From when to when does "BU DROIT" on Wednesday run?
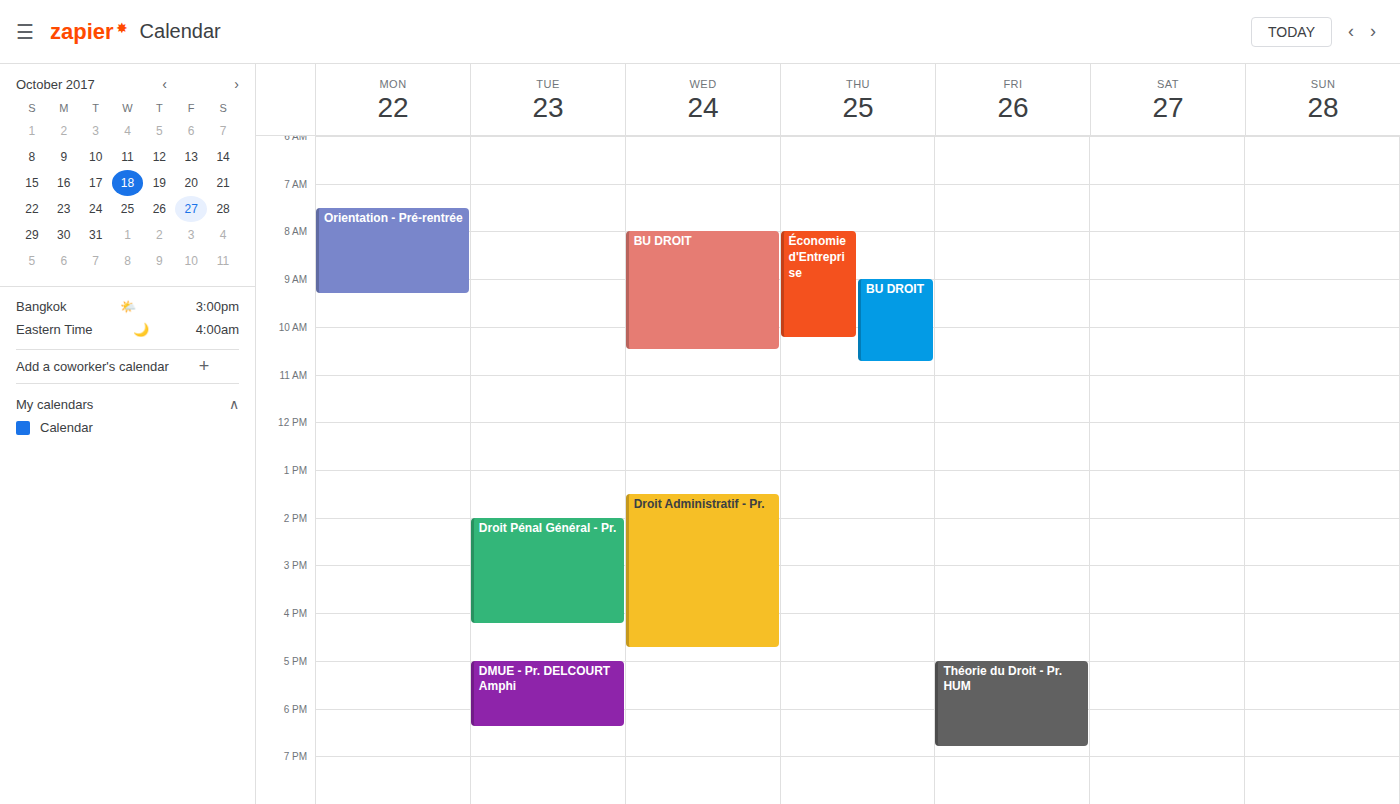
8:00 AM to 10:30 AM